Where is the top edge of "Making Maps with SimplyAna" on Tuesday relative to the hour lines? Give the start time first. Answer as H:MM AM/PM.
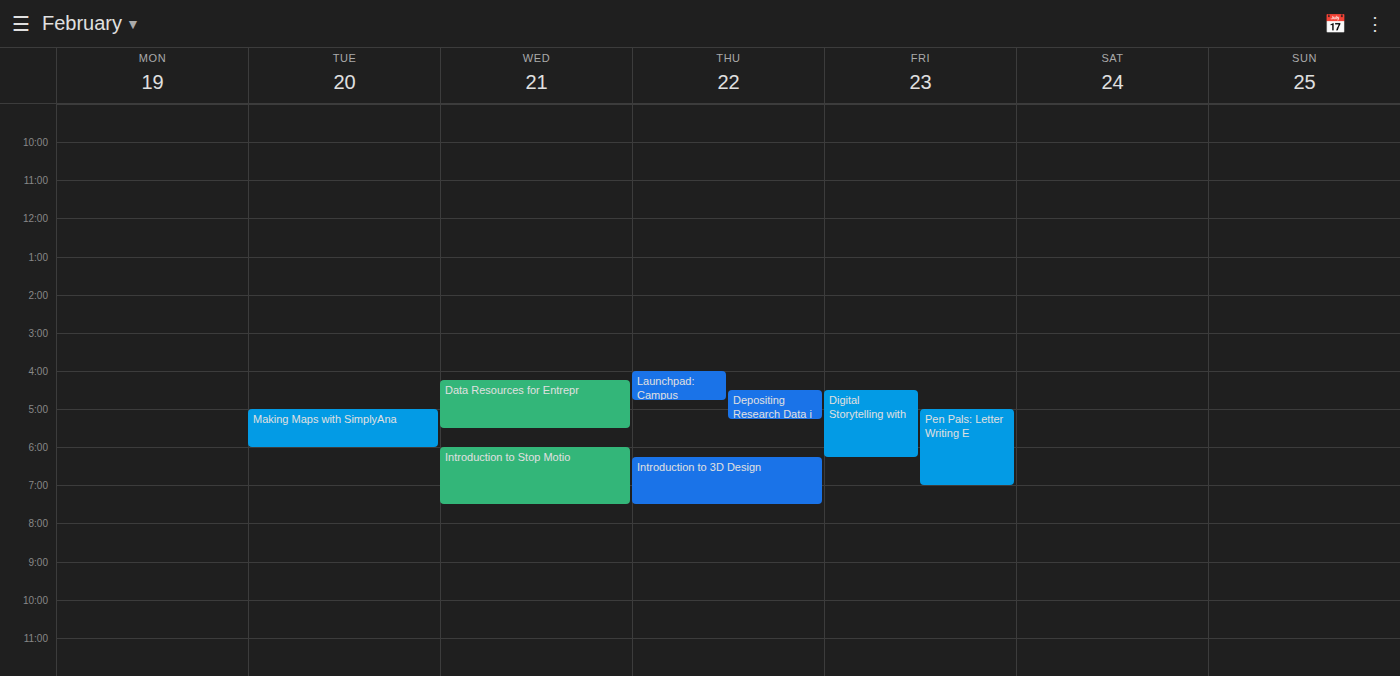
5:00 PM -- exactly on the 5 PM line.